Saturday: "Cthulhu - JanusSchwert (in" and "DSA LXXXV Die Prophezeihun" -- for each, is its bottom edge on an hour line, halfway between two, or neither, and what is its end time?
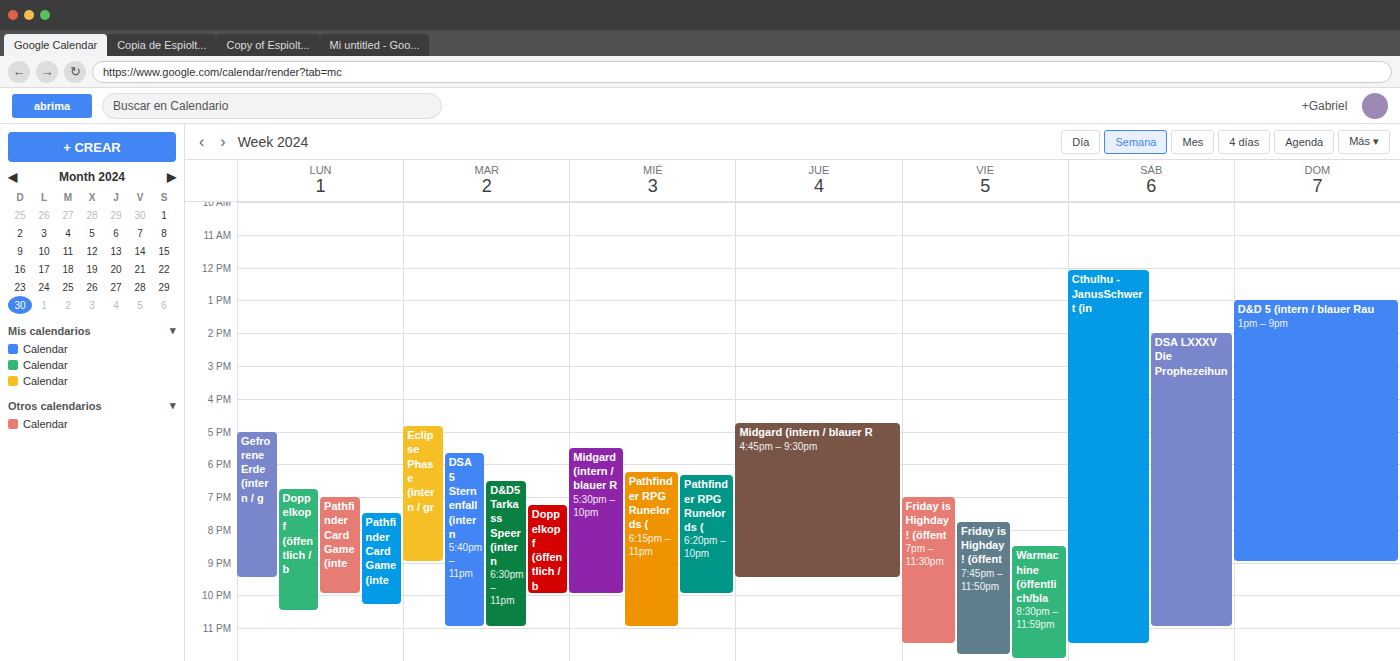
"Cthulhu - JanusSchwert (in": 11:30 PM, halfway between the 11 PM and 12 AM lines. "DSA LXXXV Die Prophezeihun": 11:00 PM, exactly on the 11 PM line.